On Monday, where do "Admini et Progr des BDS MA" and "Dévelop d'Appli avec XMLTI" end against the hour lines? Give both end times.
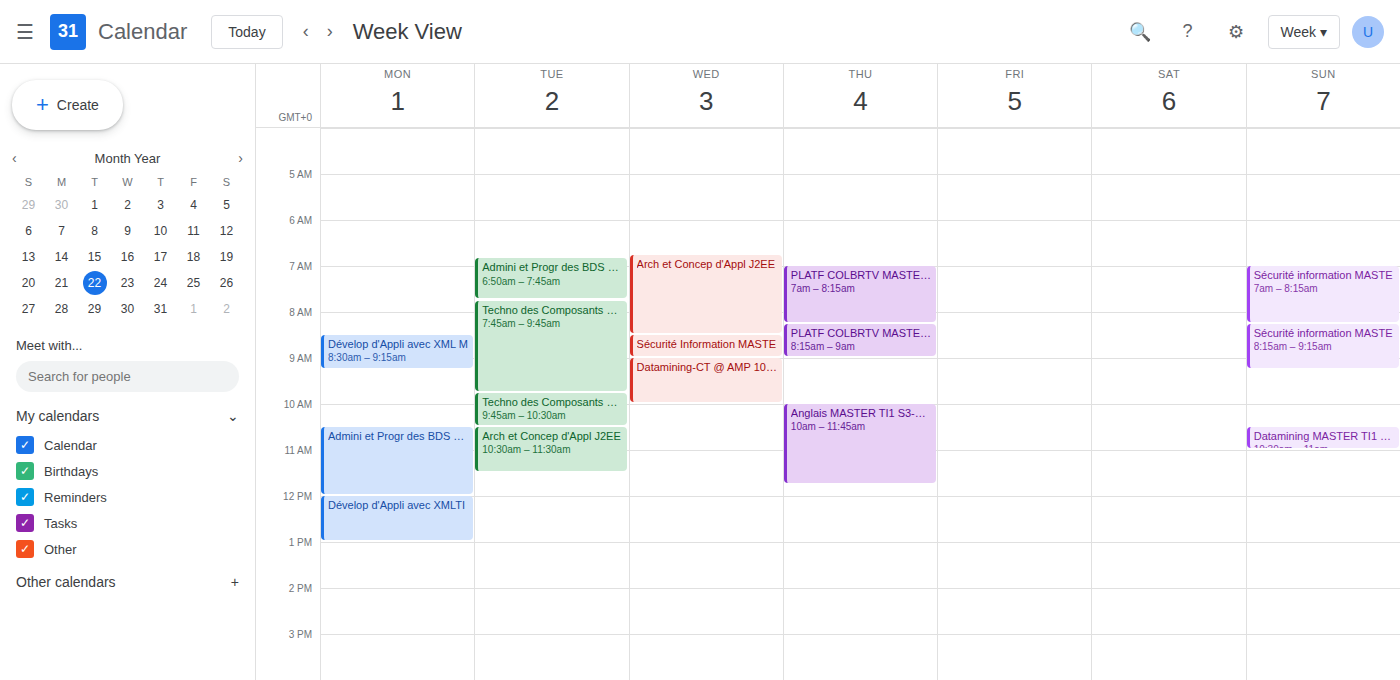
"Admini et Progr des BDS MA": 12:00, exactly on the 12:00 line. "Dévelop d'Appli avec XMLTI": 13:00, exactly on the 13:00 line.